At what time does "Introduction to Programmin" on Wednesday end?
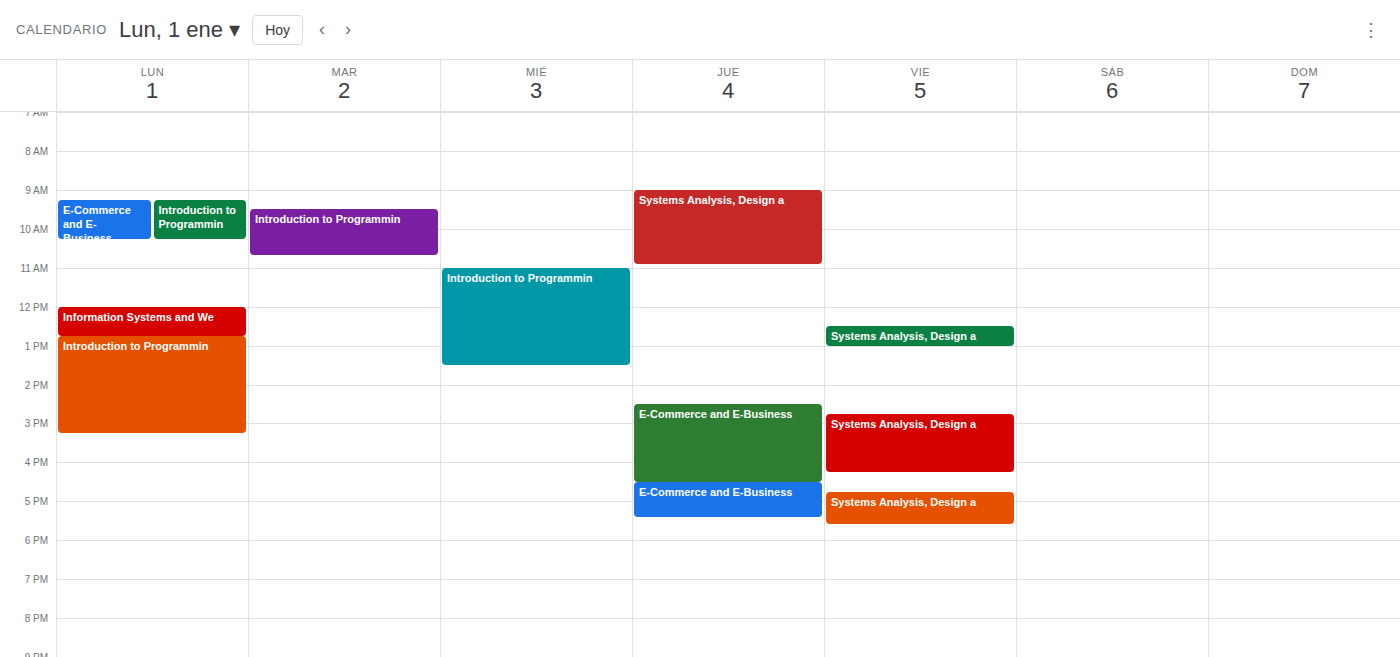
1:30 PM